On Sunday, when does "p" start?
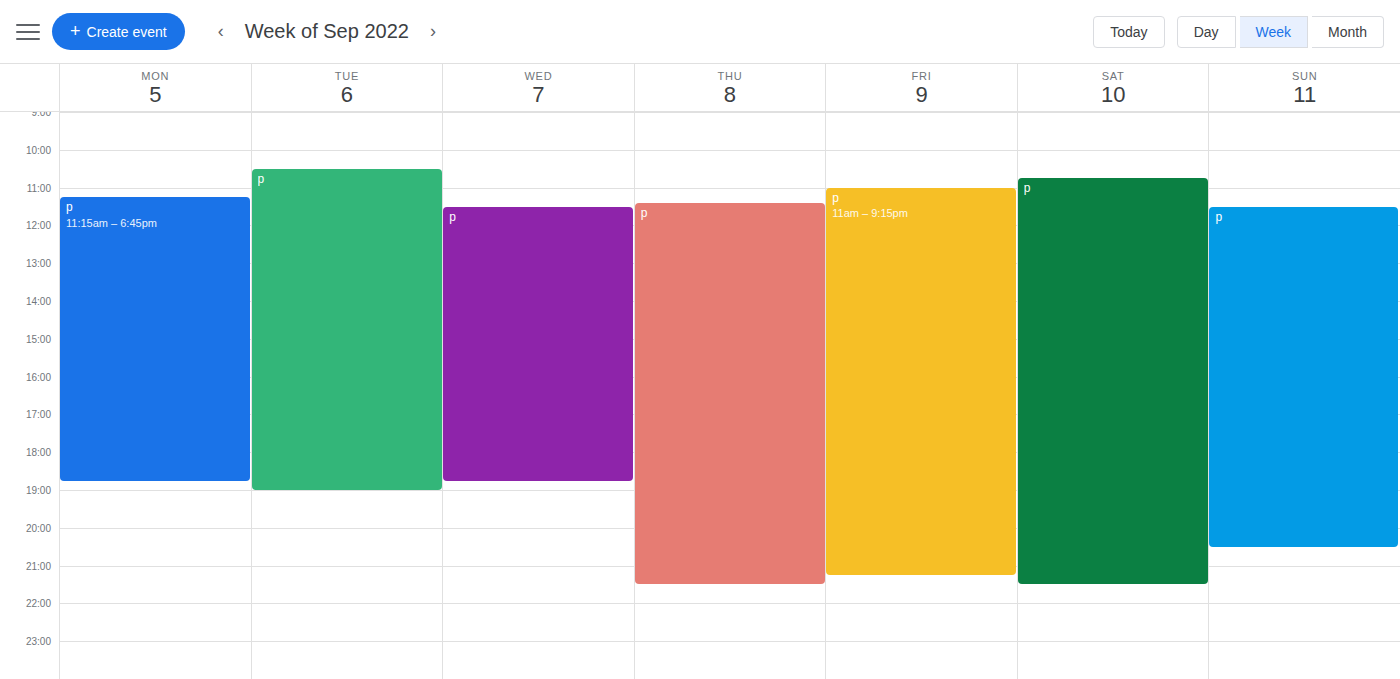
11:30 AM